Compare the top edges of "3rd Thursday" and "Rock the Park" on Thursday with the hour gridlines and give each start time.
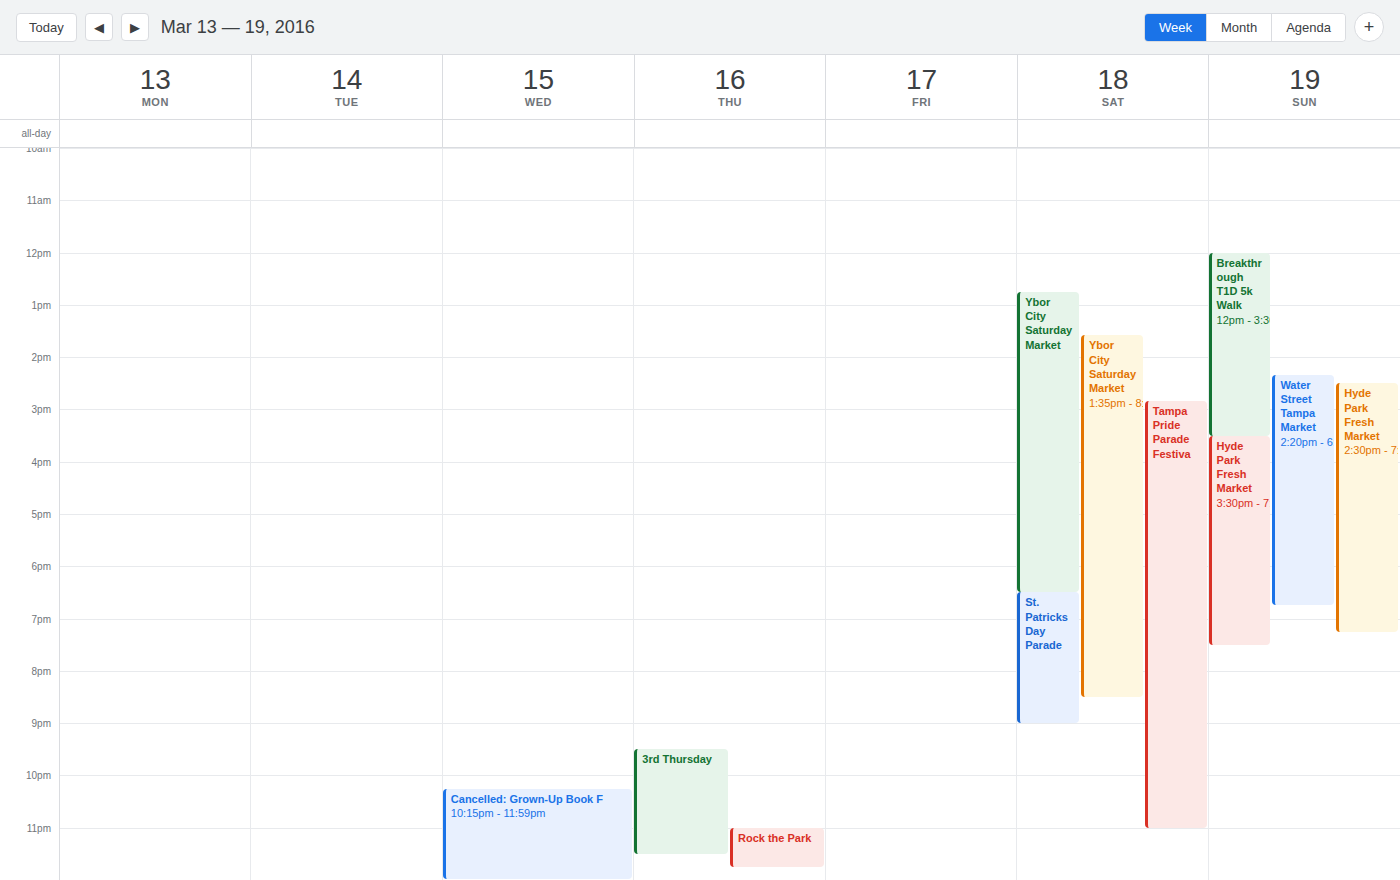
"3rd Thursday": 9:30 PM, halfway between the 9 PM and 10 PM lines. "Rock the Park": 11:00 PM, exactly on the 11 PM line.